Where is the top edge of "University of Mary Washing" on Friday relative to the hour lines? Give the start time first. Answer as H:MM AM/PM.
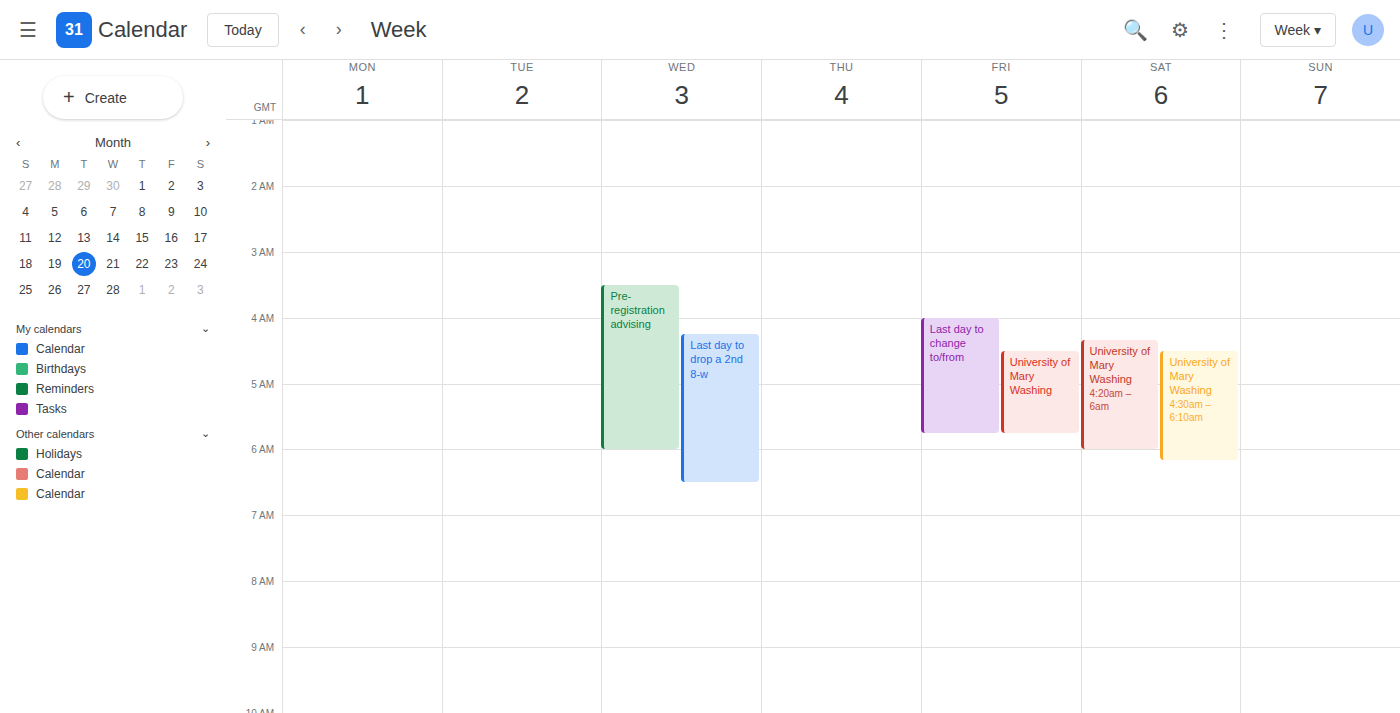
4:30 AM -- halfway between the 4 AM and 5 AM lines.